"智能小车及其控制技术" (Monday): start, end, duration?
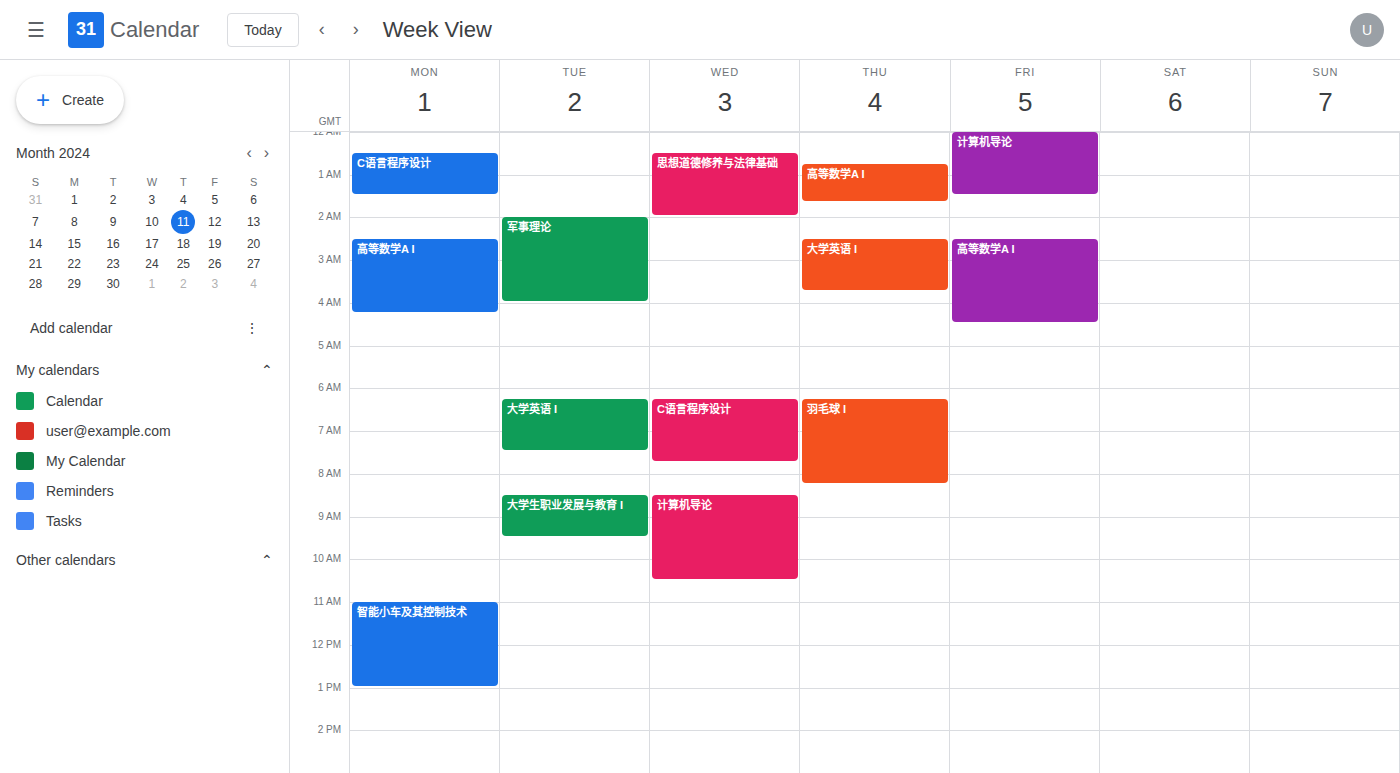
11:00 AM to 1:00 PM, 2 hours